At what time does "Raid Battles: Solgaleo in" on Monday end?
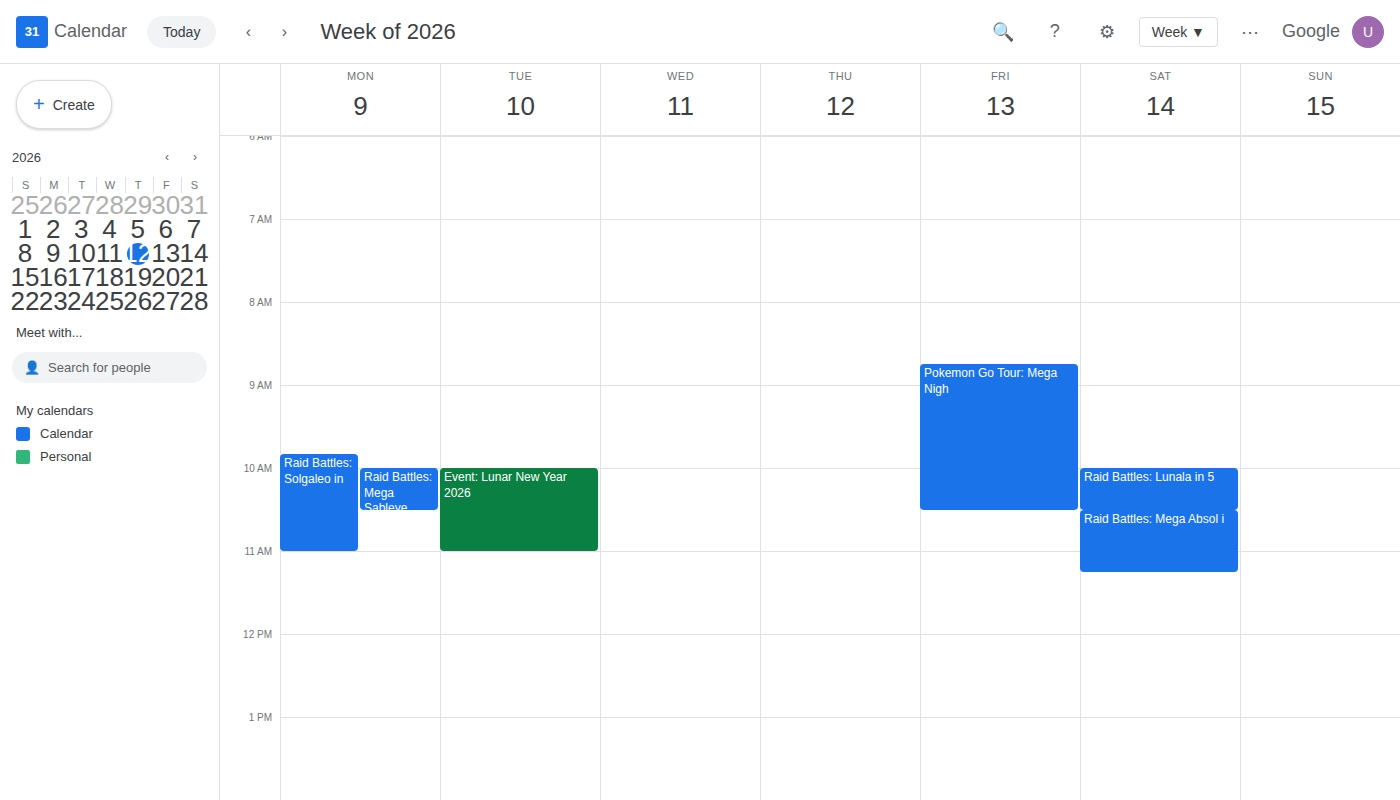
11:00 AM